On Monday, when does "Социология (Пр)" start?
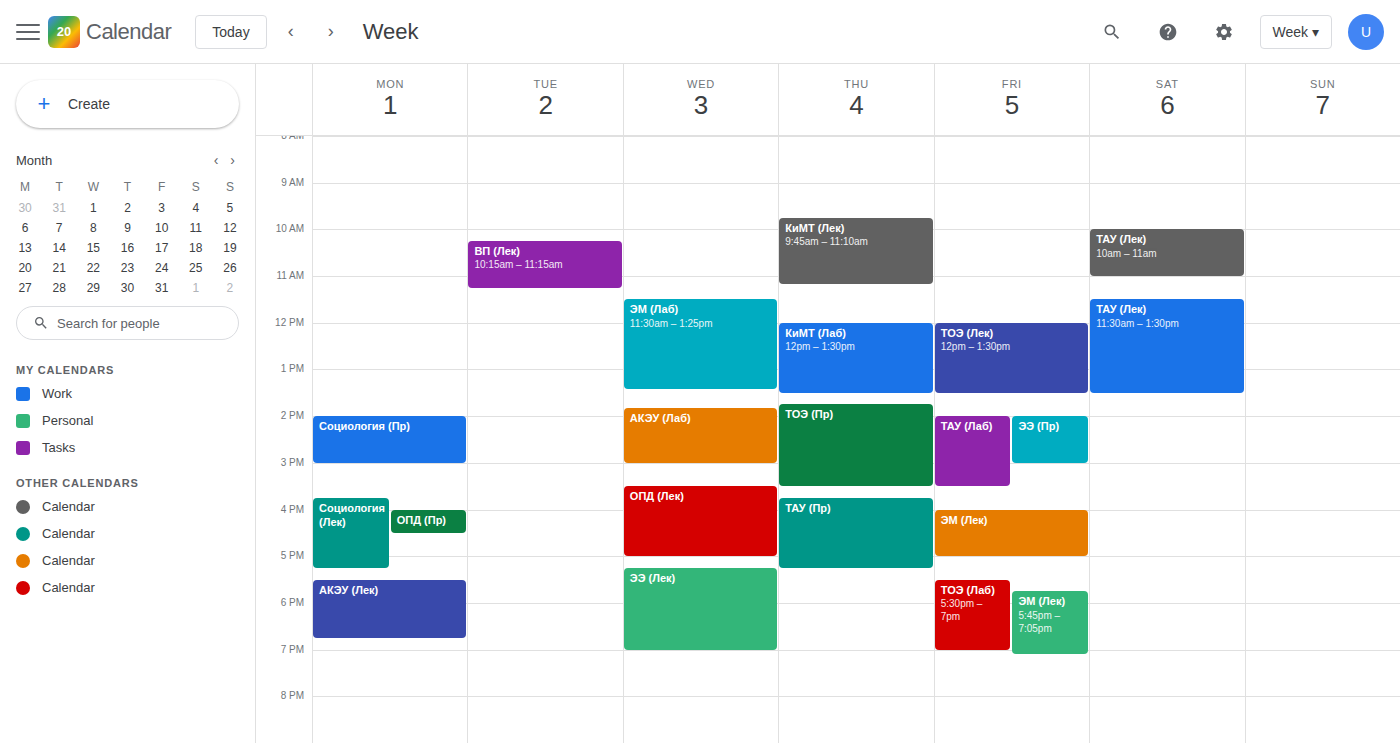
2:00 PM